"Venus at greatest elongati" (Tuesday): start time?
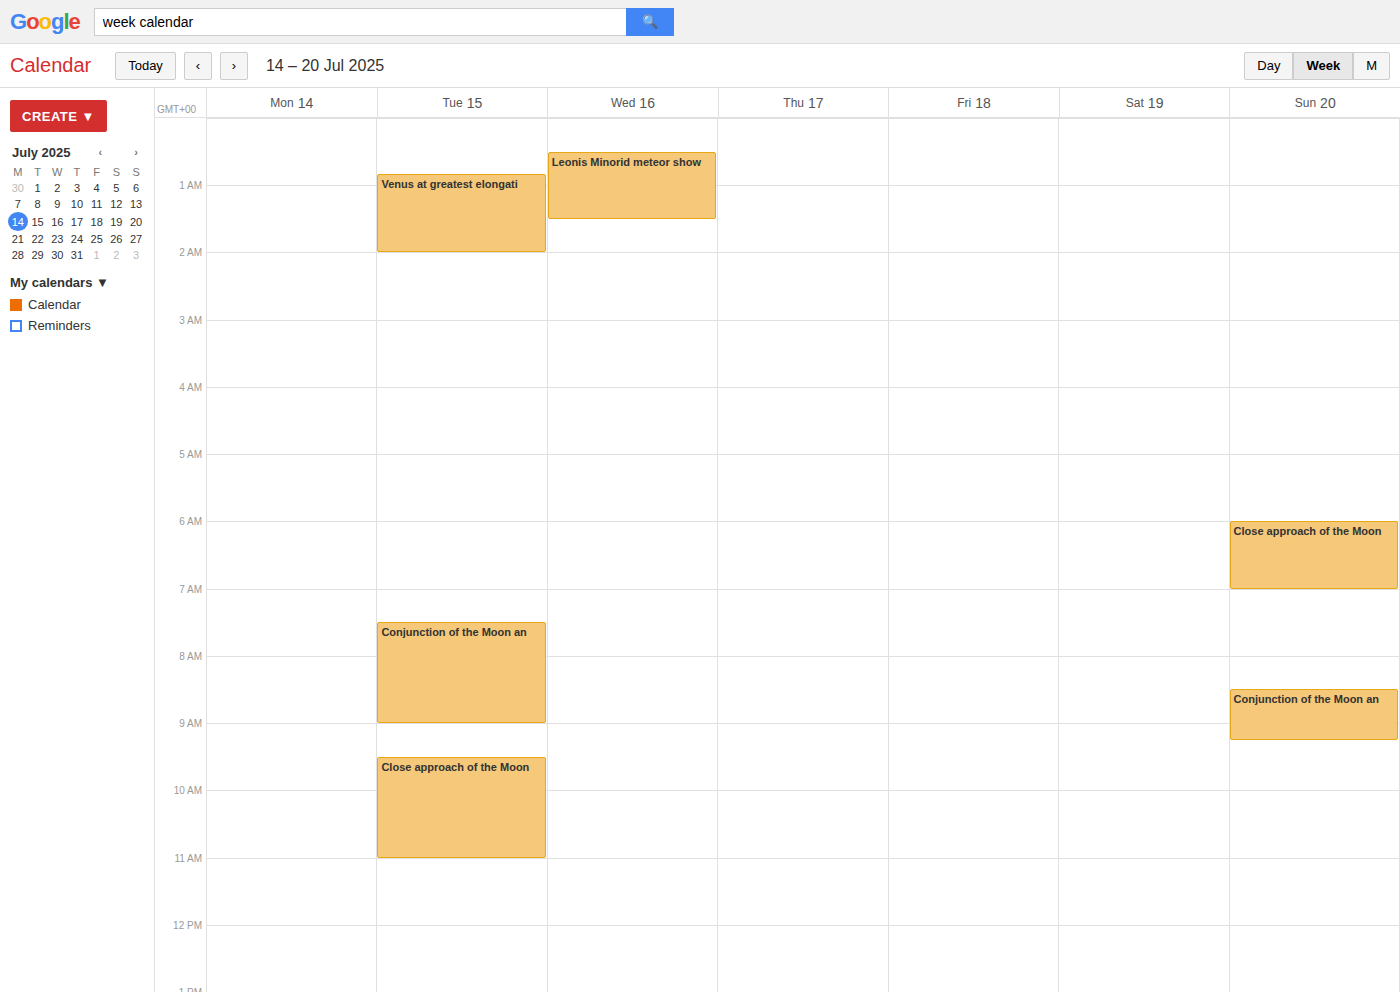
12:50 AM